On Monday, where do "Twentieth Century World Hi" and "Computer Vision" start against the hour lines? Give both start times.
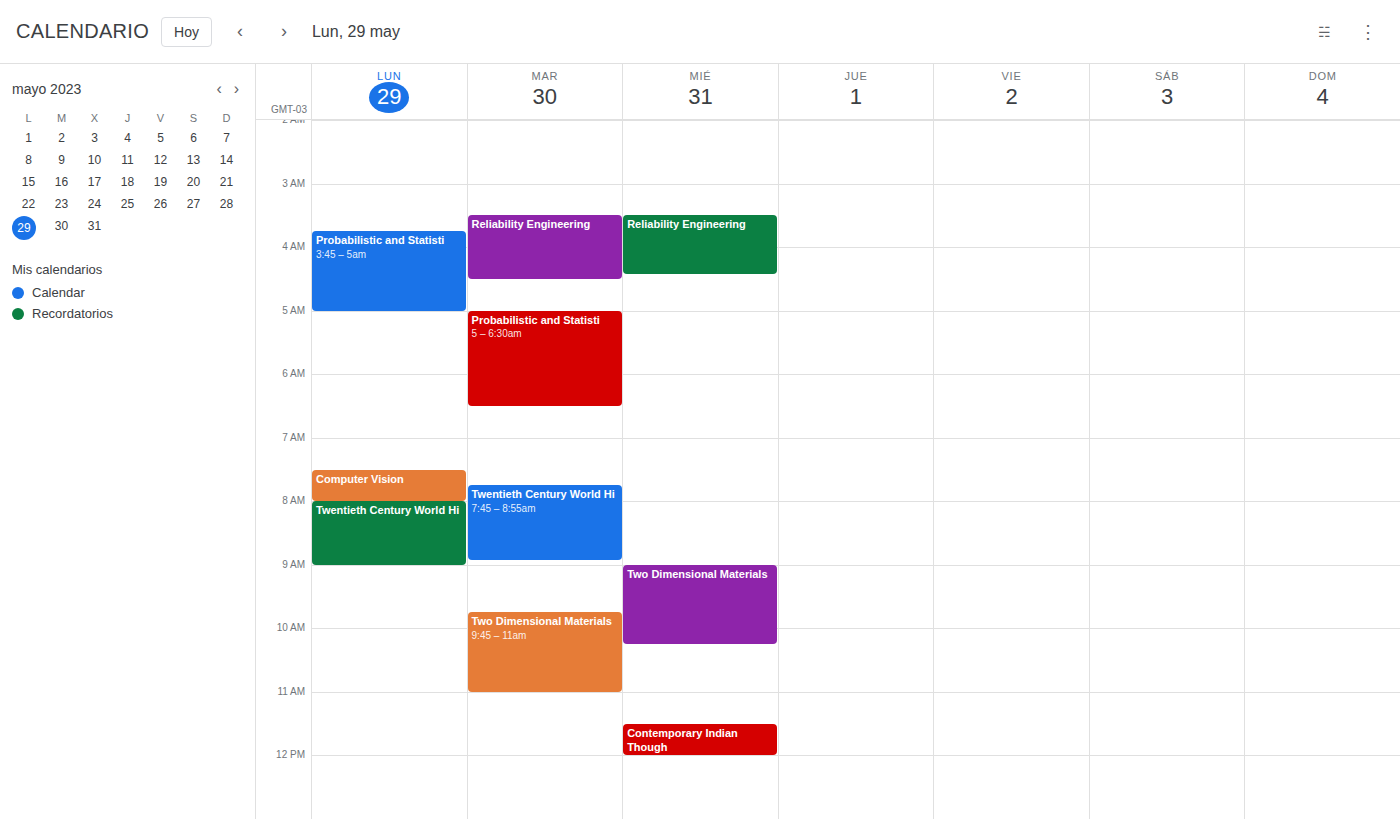
"Twentieth Century World Hi": 08:00, exactly on the 08:00 line. "Computer Vision": 07:30, halfway between the 07:00 and 08:00 lines.